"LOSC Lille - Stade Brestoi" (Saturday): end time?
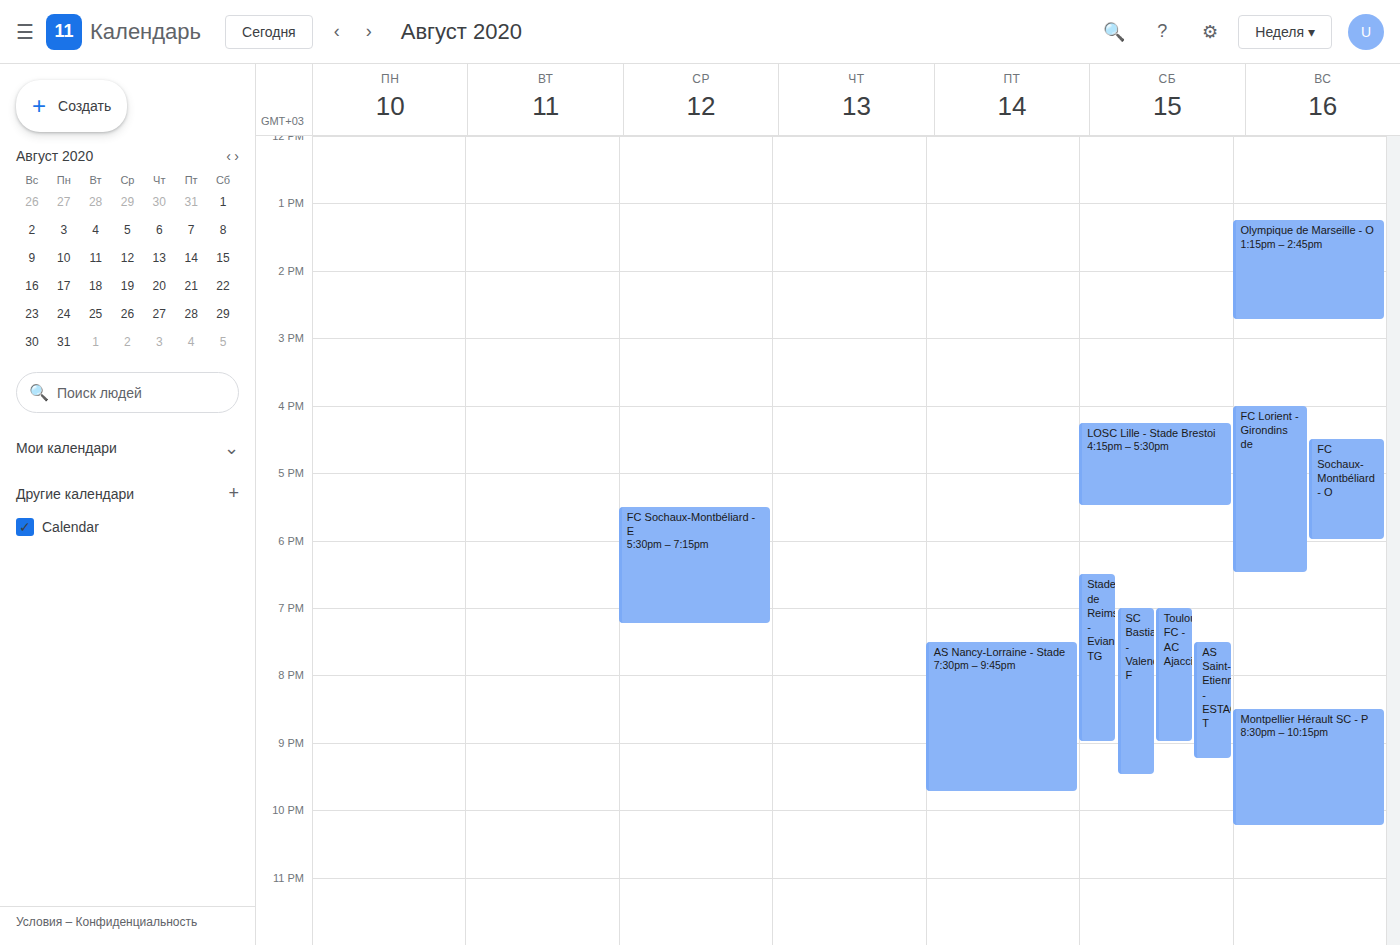
5:30 PM